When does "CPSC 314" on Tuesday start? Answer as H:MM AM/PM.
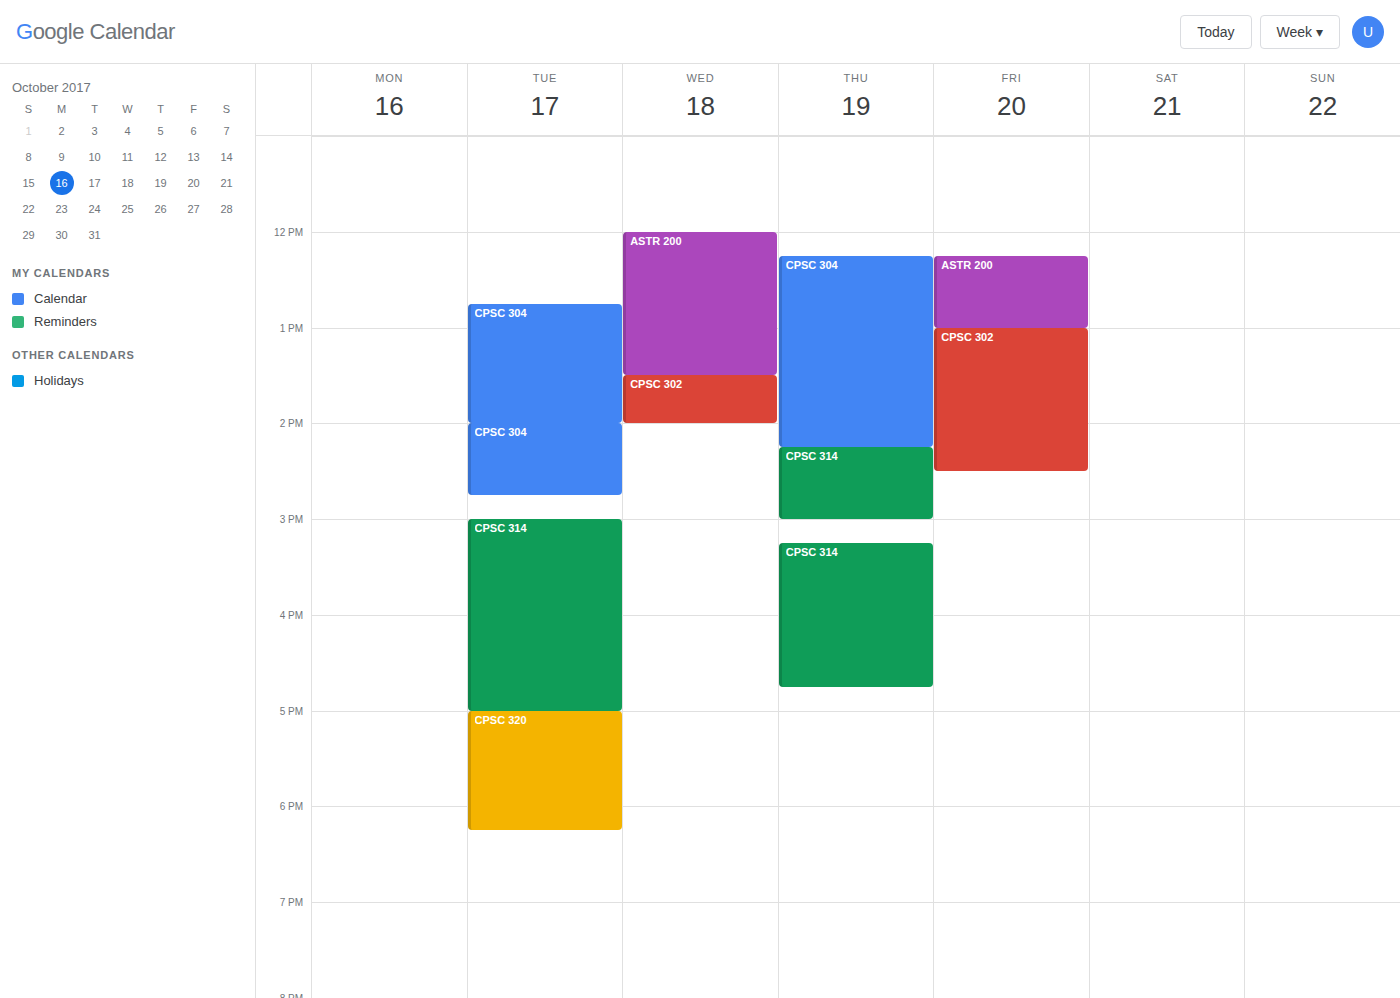
3:00 PM